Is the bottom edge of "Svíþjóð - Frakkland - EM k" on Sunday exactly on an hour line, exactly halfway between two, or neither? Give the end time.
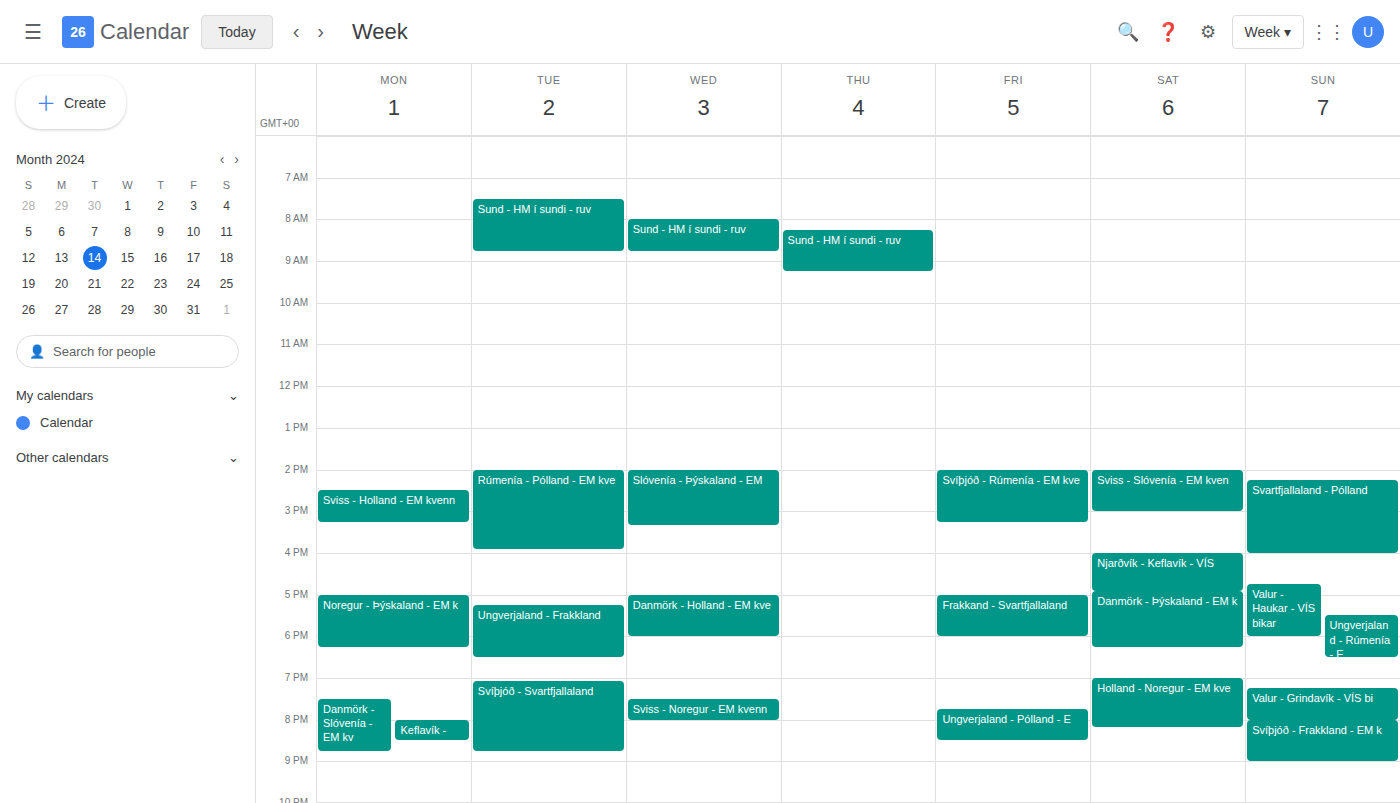
9:00 PM -- exactly on the 9 PM line.